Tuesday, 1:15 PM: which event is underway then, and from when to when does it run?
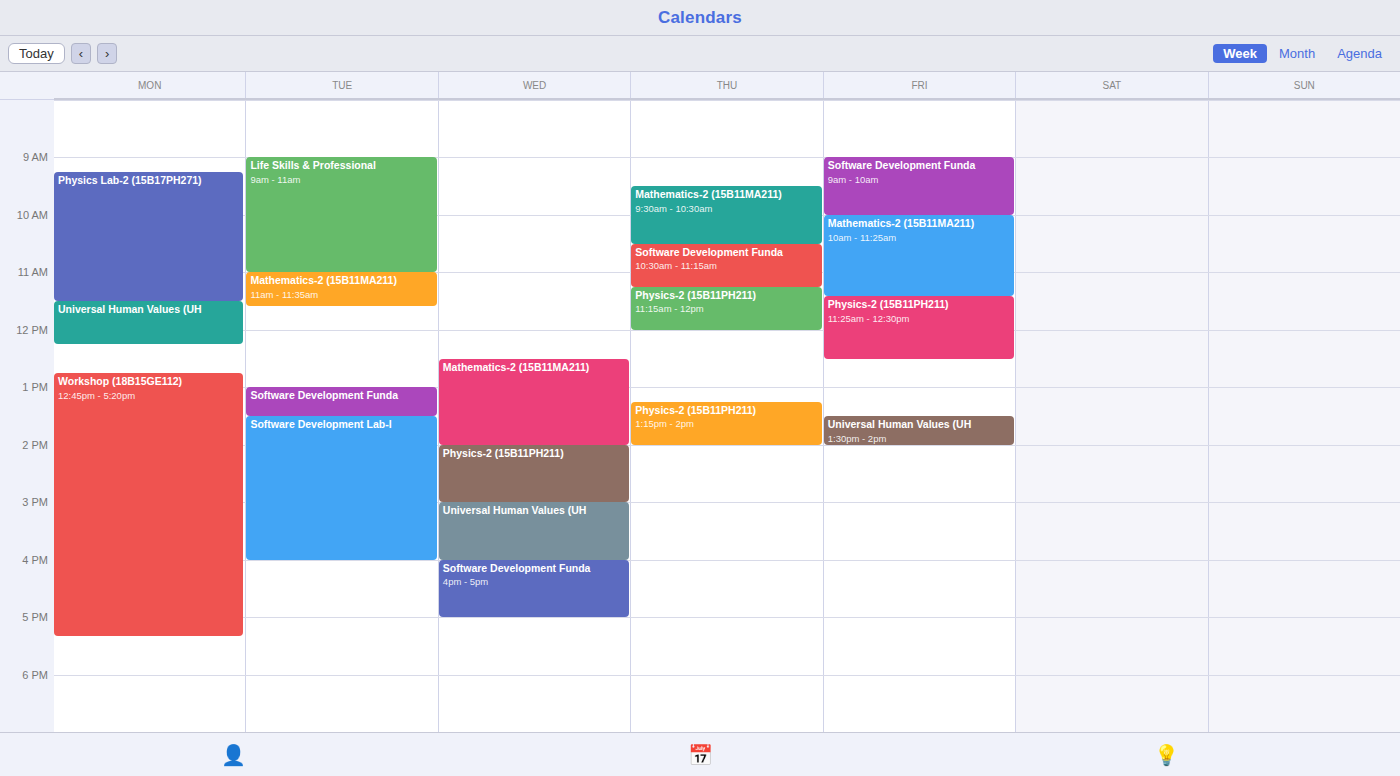
"Software Development Funda", 1:00 PM to 1:30 PM